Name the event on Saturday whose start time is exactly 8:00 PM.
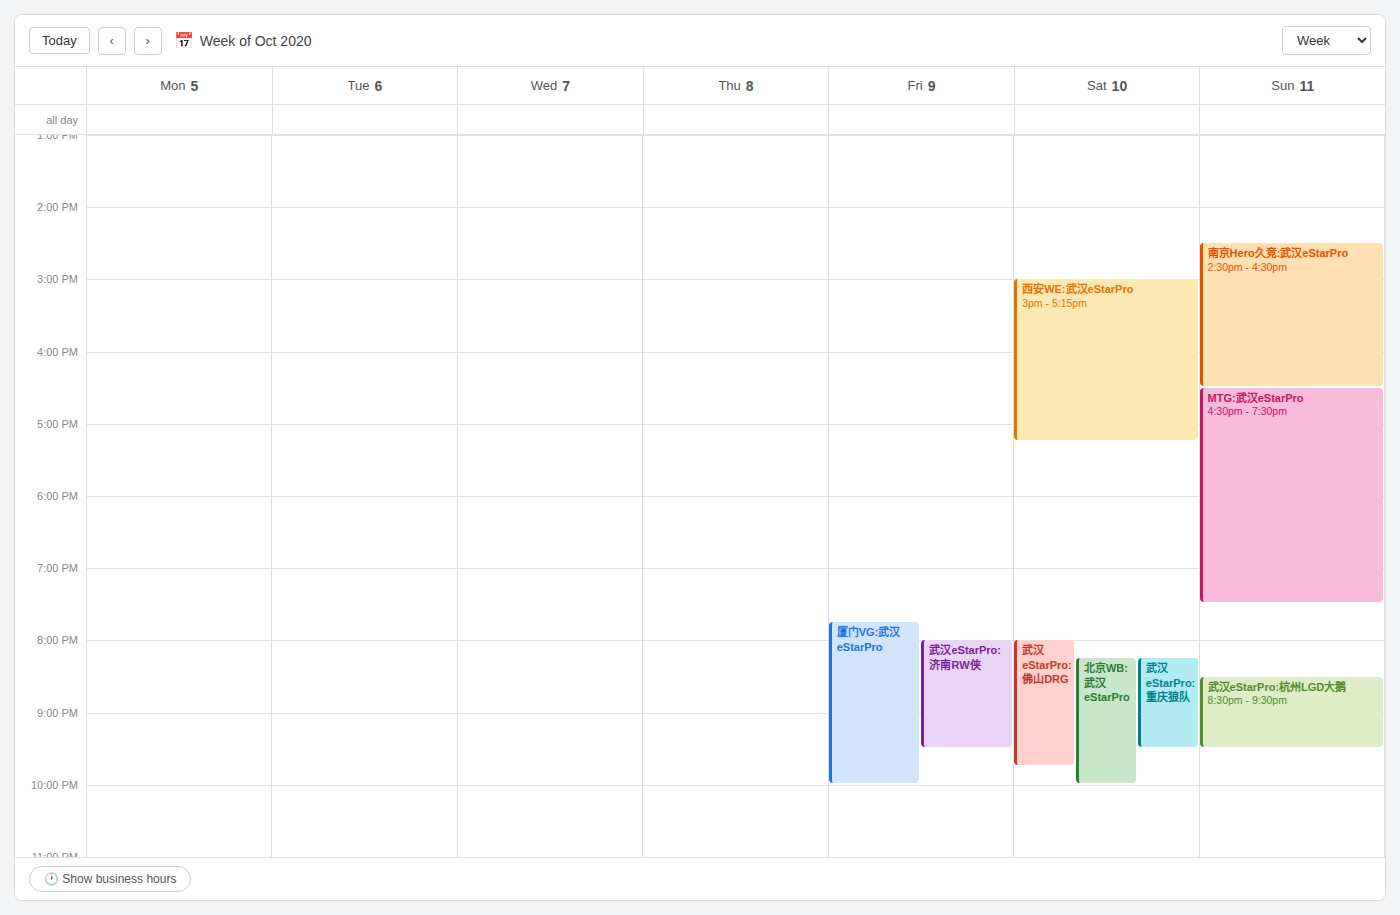
"武汉eStarPro:佛山DRG"